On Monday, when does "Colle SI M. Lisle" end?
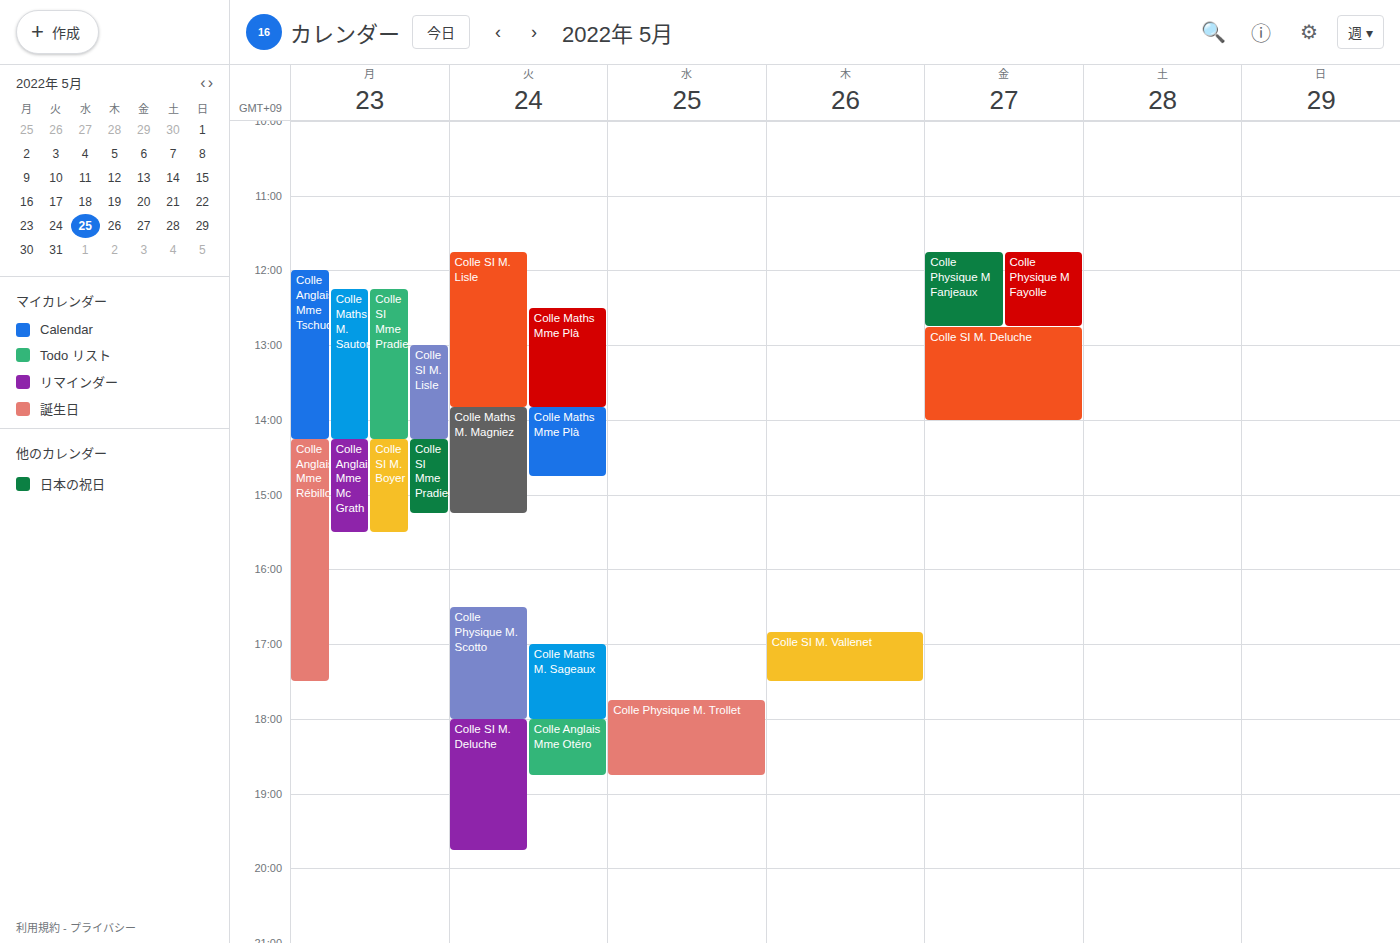
2:15 PM